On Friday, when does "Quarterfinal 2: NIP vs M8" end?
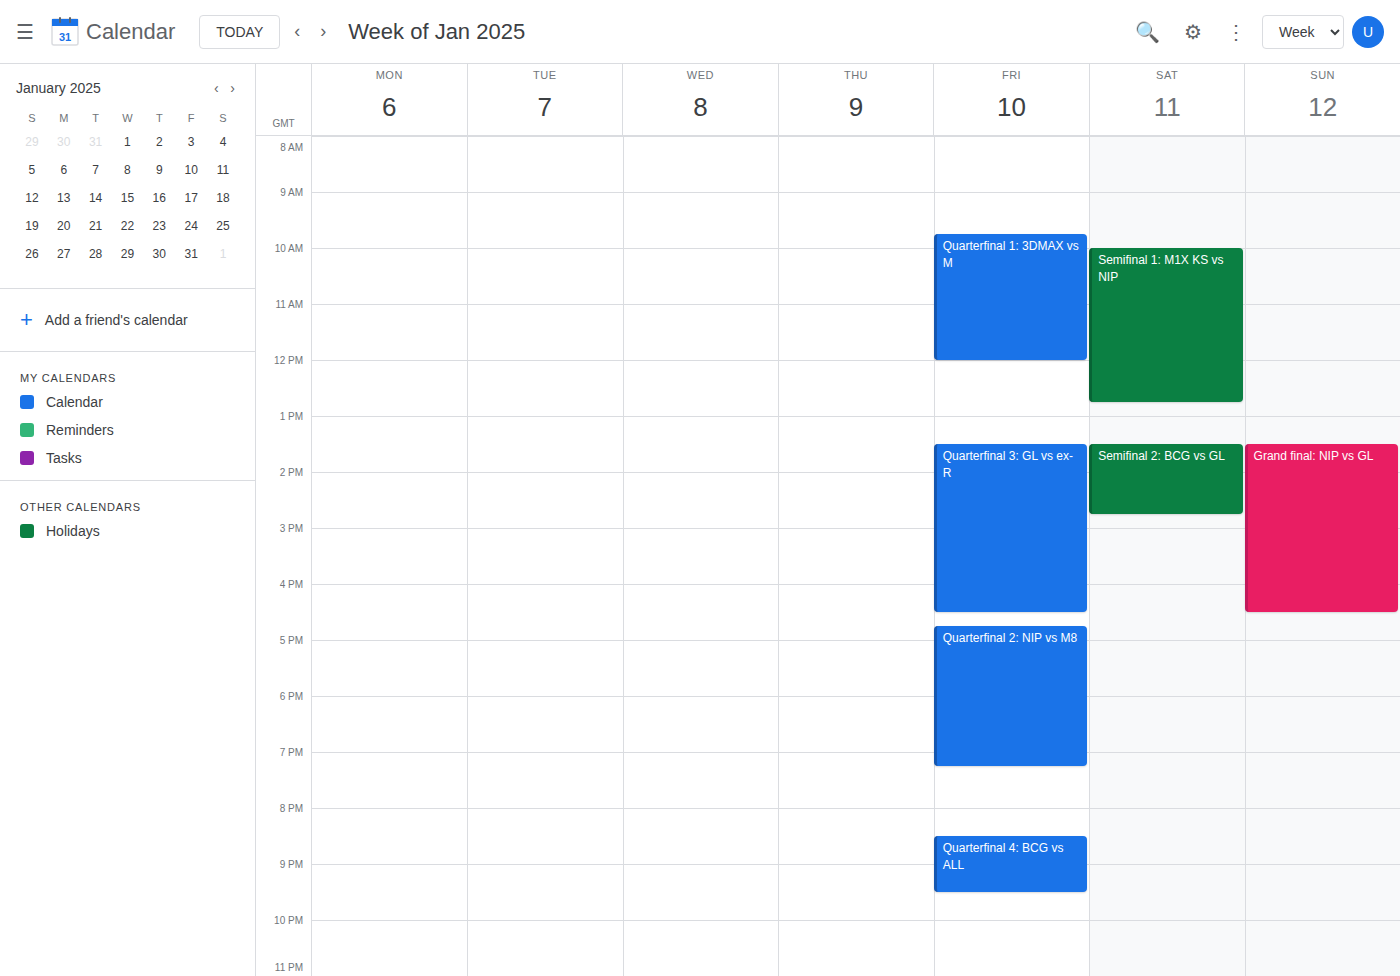
7:15 PM